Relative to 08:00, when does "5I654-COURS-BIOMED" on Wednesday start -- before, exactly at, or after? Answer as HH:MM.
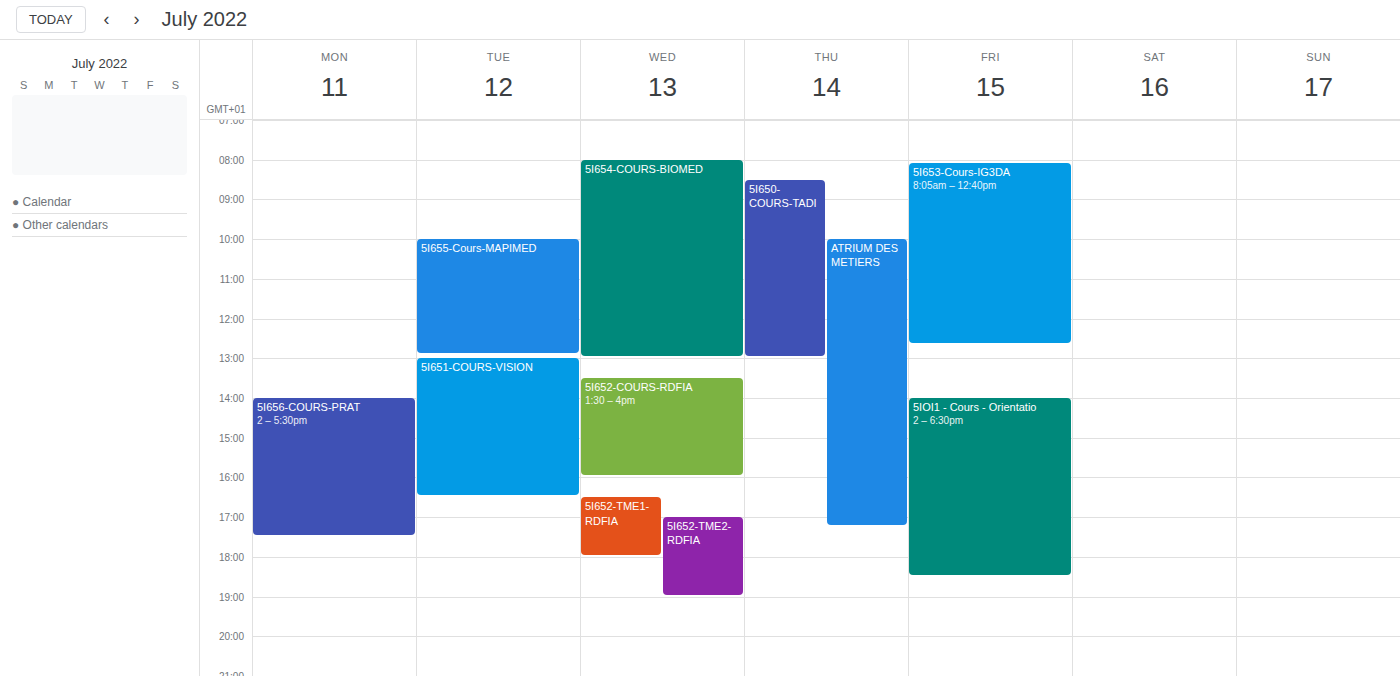
08:00 -- exactly at 08:00, on the 08:00 line.